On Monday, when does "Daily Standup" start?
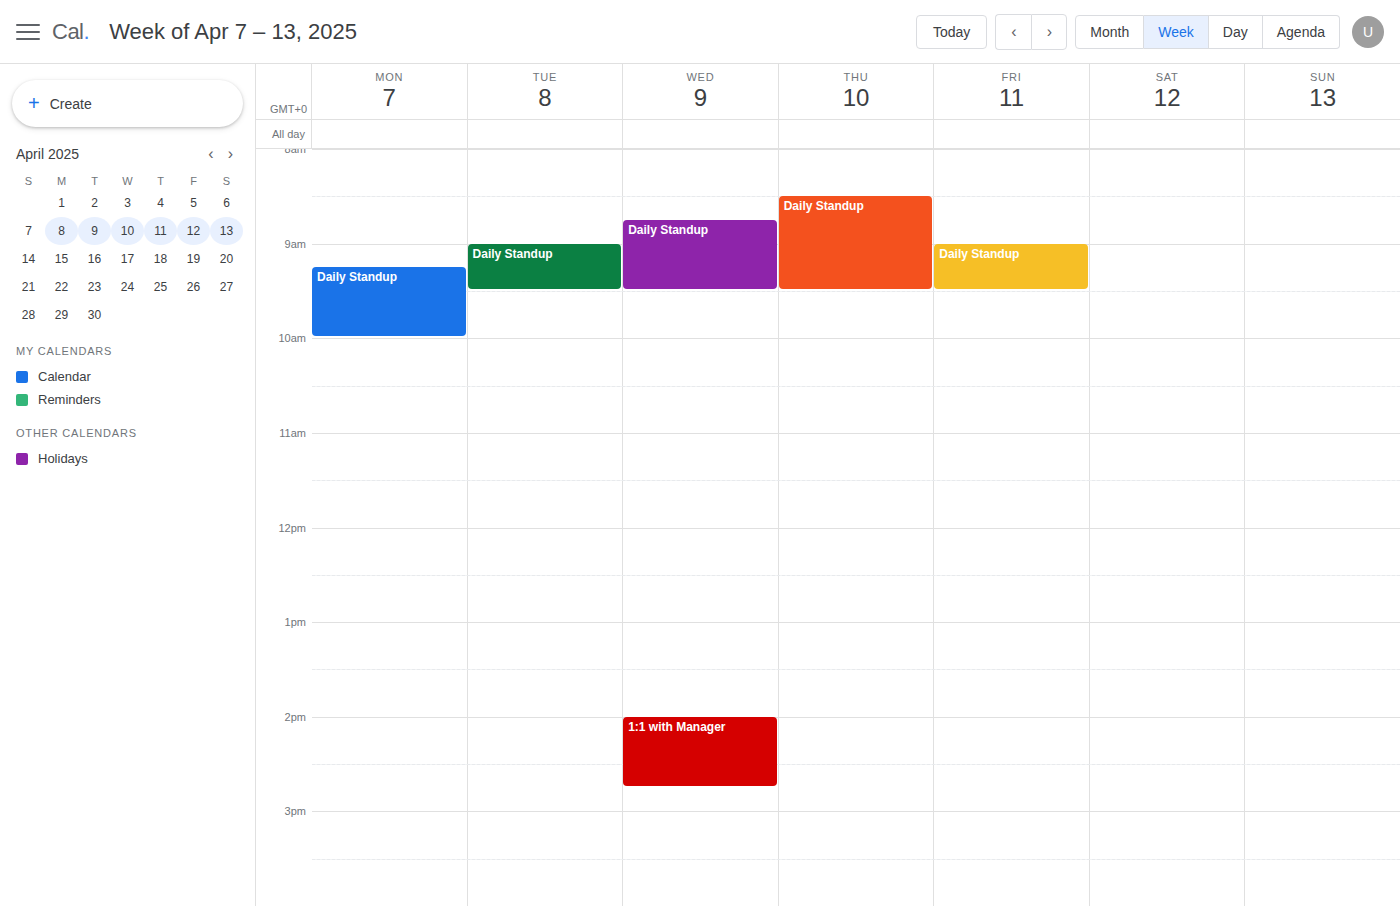
9:15 AM